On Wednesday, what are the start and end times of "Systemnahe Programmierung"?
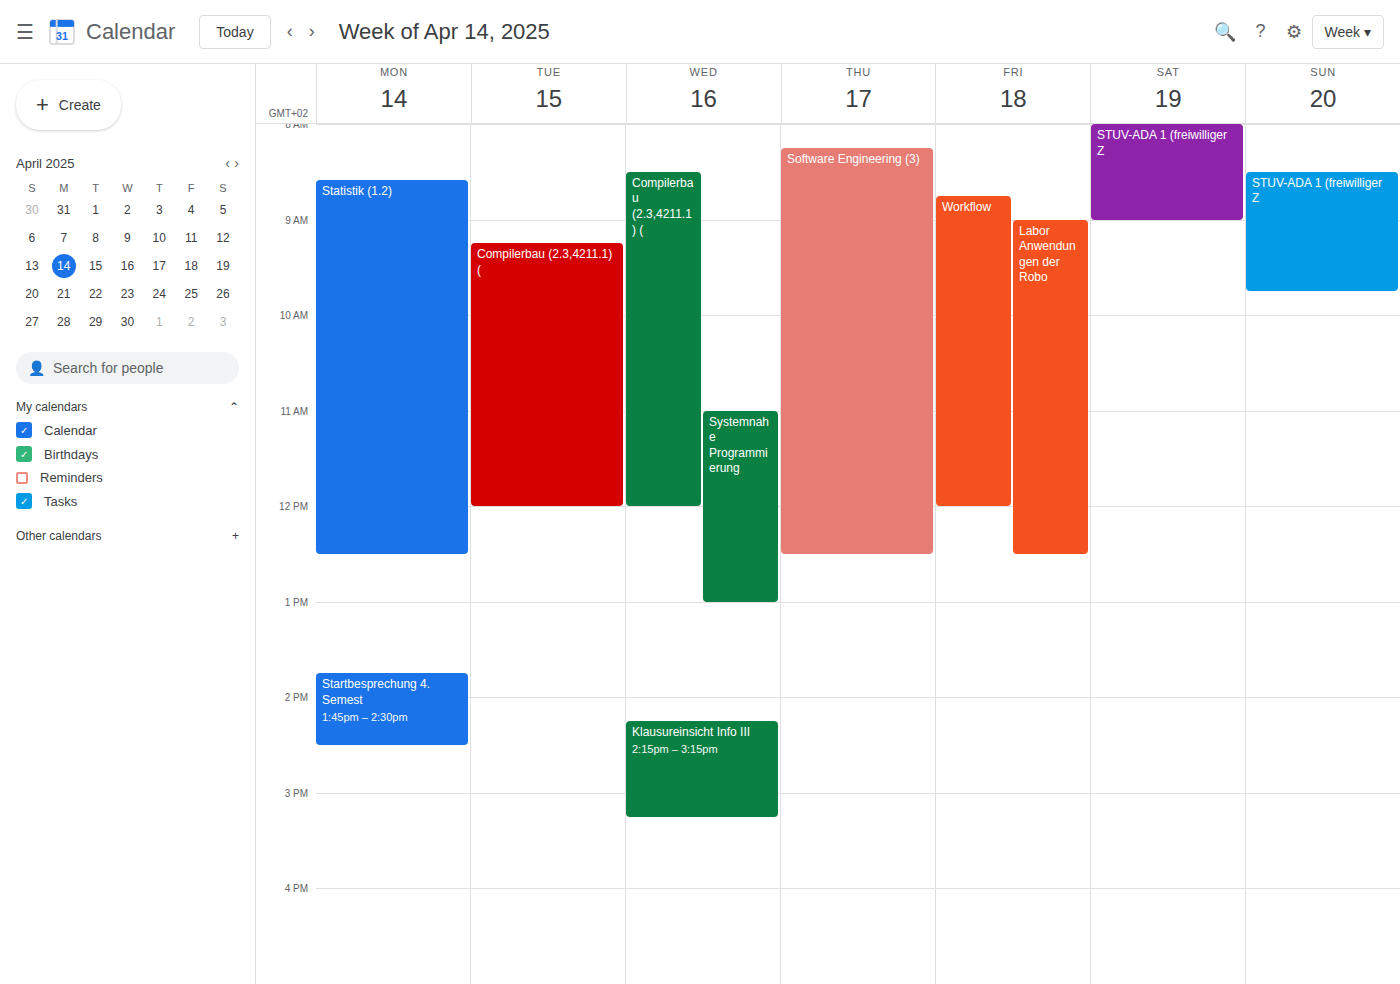
11:00 AM to 1:00 PM